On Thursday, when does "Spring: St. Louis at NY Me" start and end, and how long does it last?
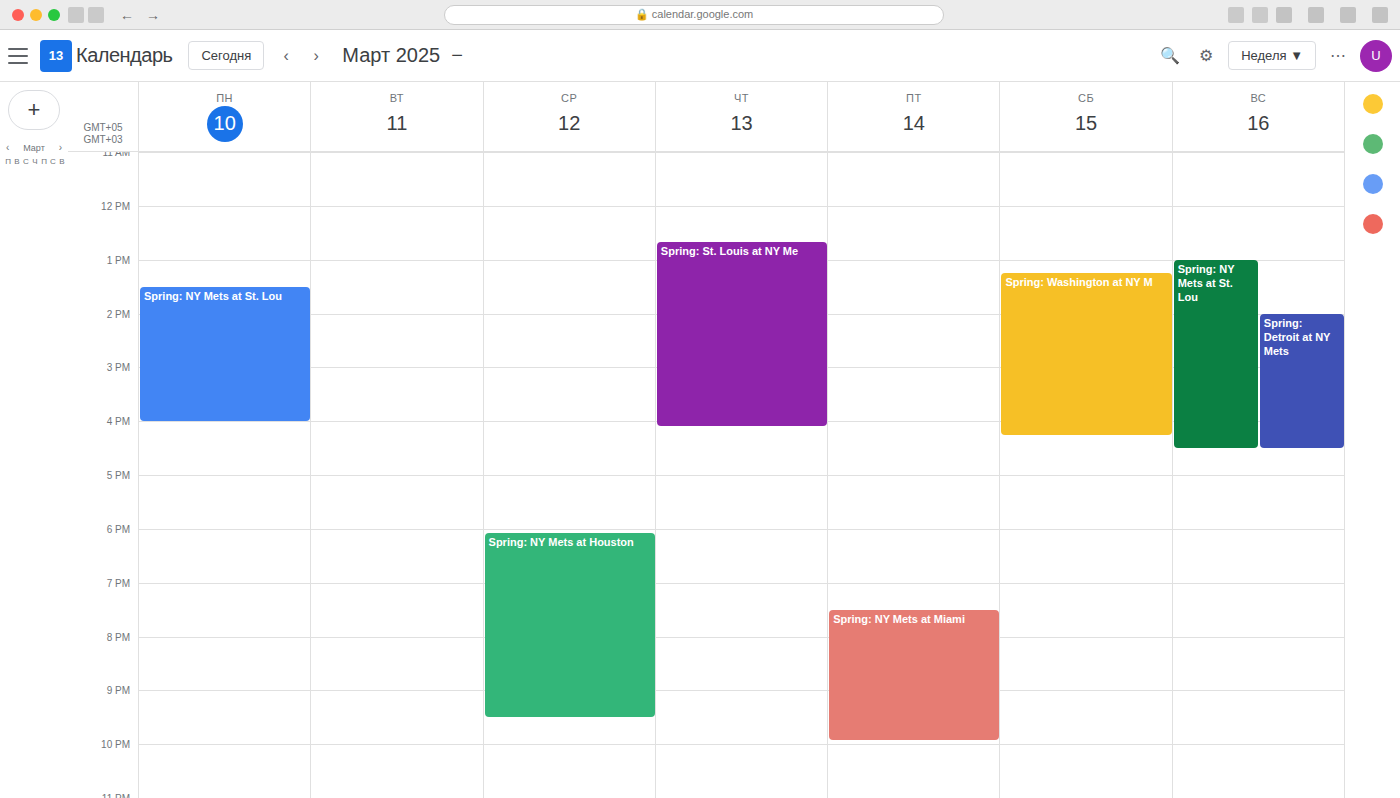
12:40 PM to 4:05 PM, 3 hours 25 minutes